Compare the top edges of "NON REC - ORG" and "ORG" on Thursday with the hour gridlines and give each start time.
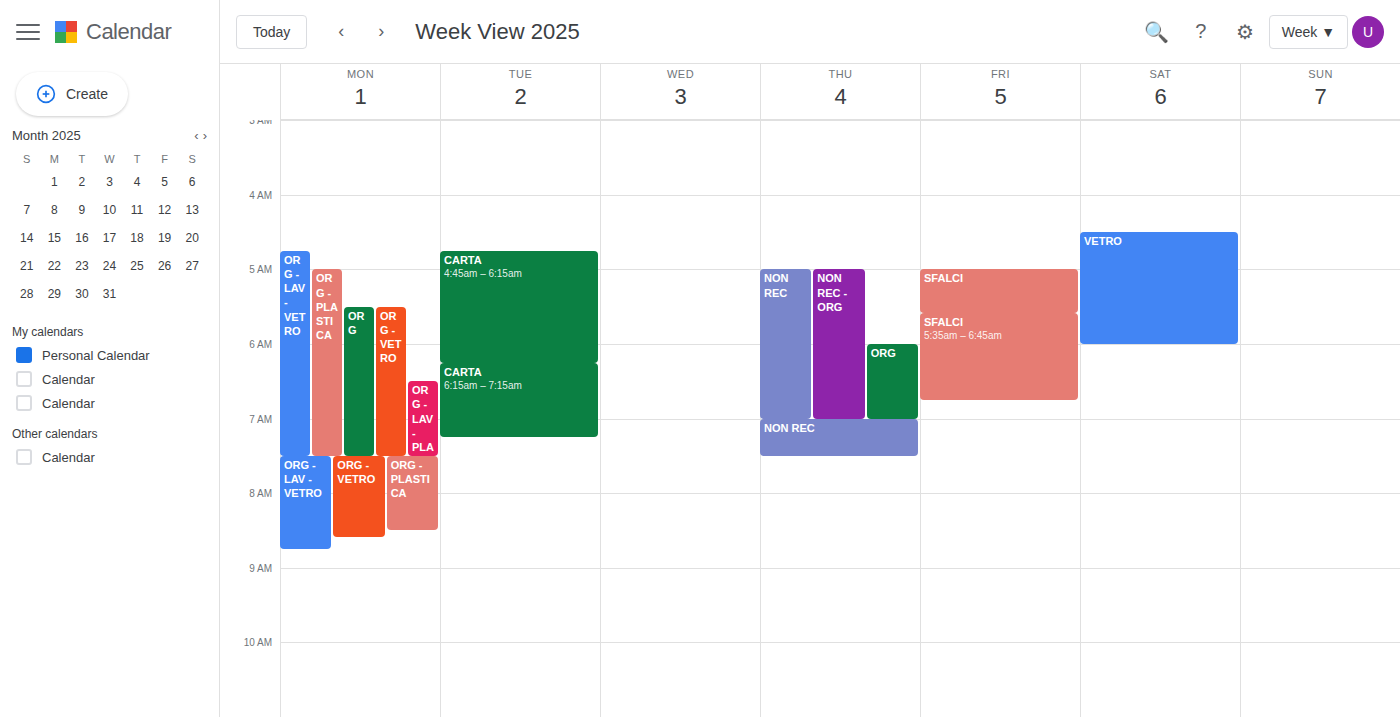
"NON REC - ORG": 5:00 AM, exactly on the 5 AM line. "ORG": 6:00 AM, exactly on the 6 AM line.